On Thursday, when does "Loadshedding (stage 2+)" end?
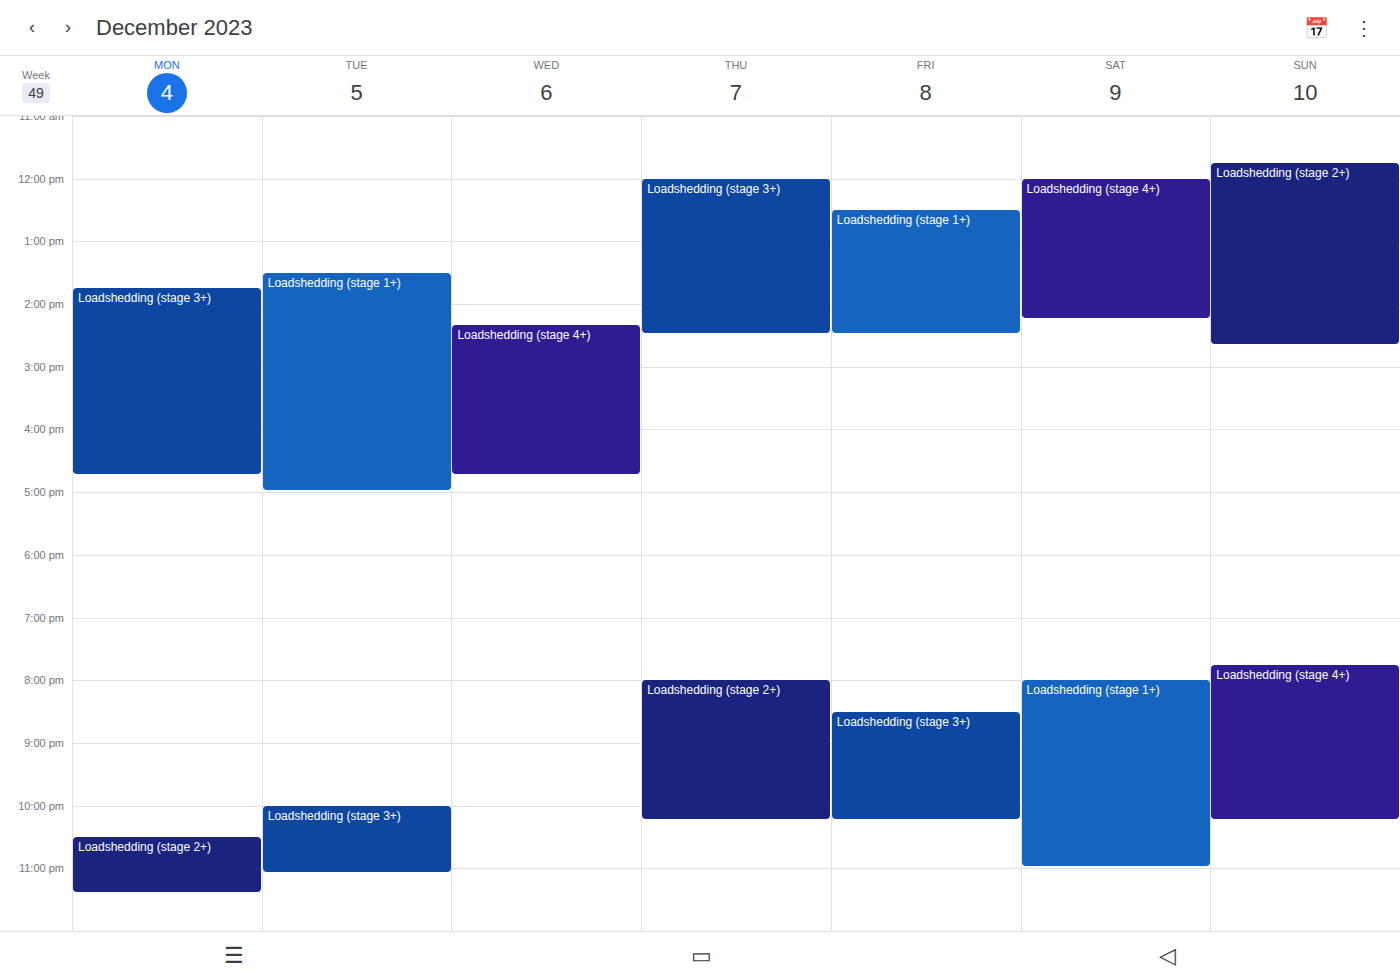
10:15 PM